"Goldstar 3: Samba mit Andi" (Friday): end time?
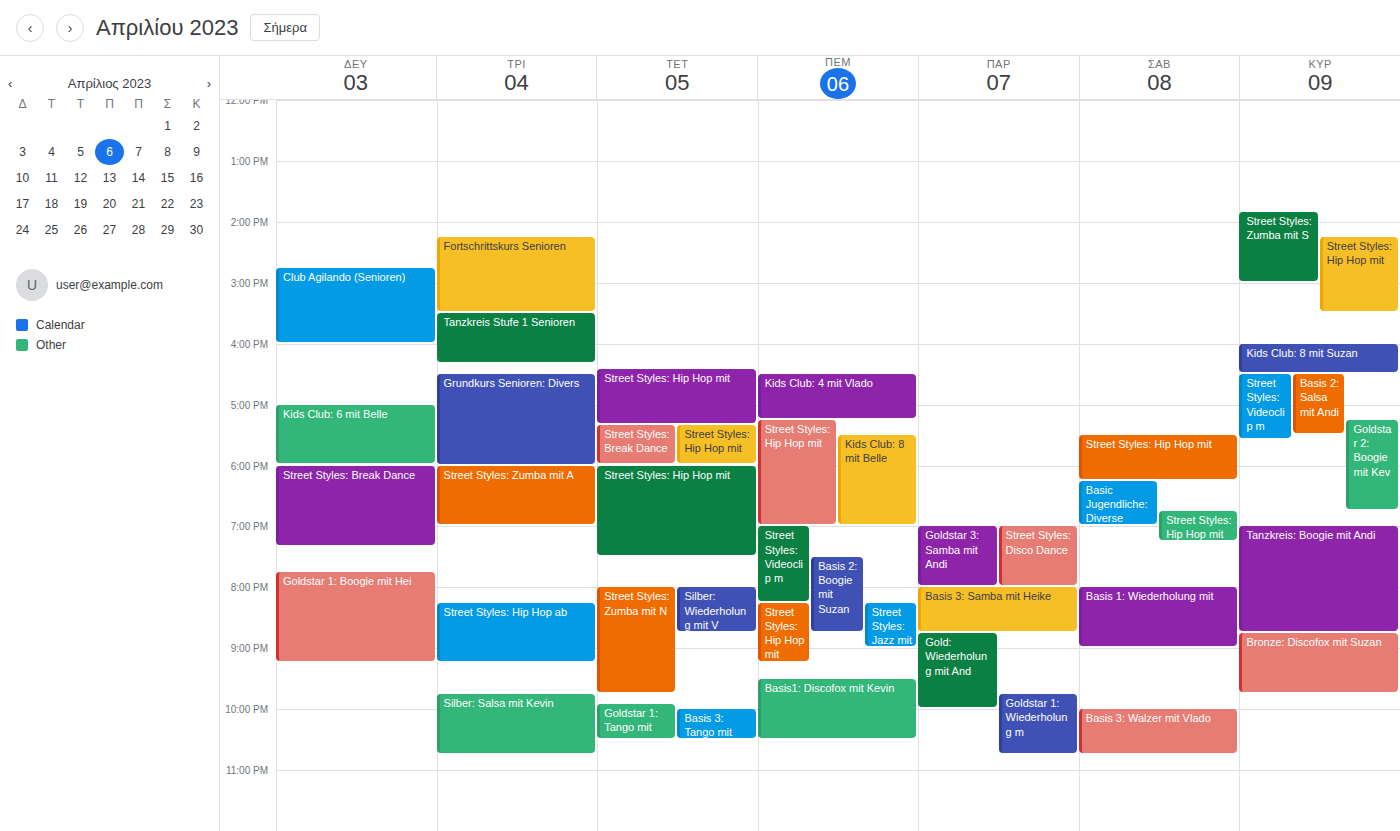
8:00 PM